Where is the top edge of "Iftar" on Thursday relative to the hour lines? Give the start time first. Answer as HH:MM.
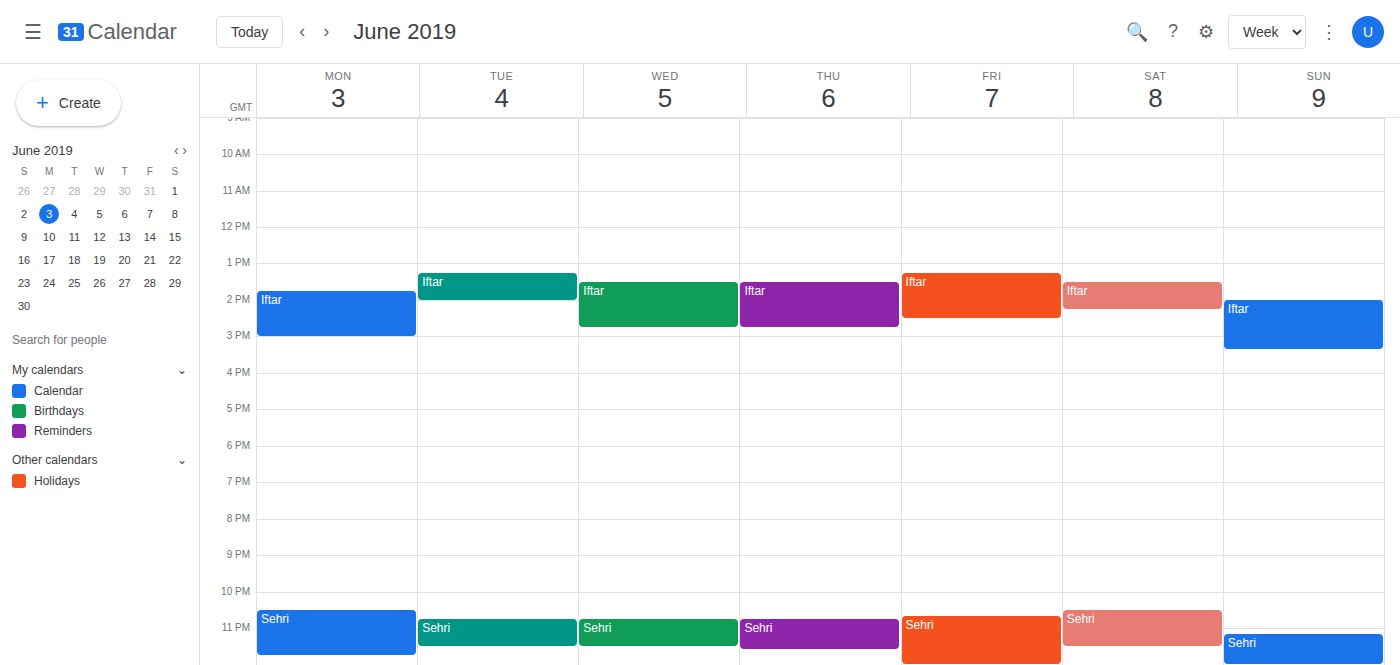
13:30 -- halfway between the 13:00 and 14:00 lines.